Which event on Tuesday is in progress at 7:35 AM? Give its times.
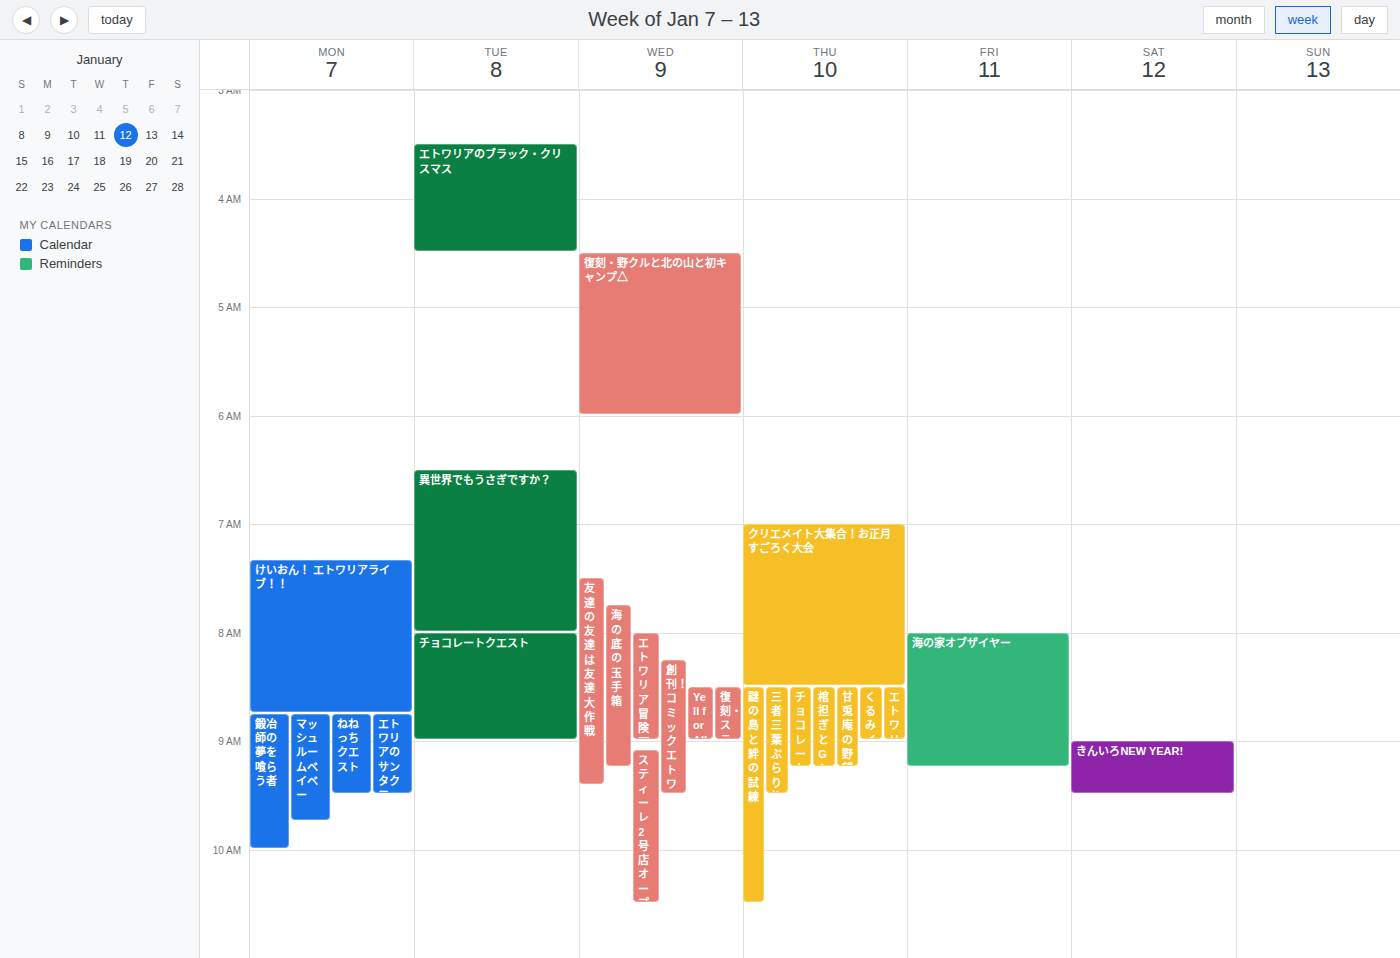
"異世界でもうさぎですか？", 6:30 AM to 8:00 AM